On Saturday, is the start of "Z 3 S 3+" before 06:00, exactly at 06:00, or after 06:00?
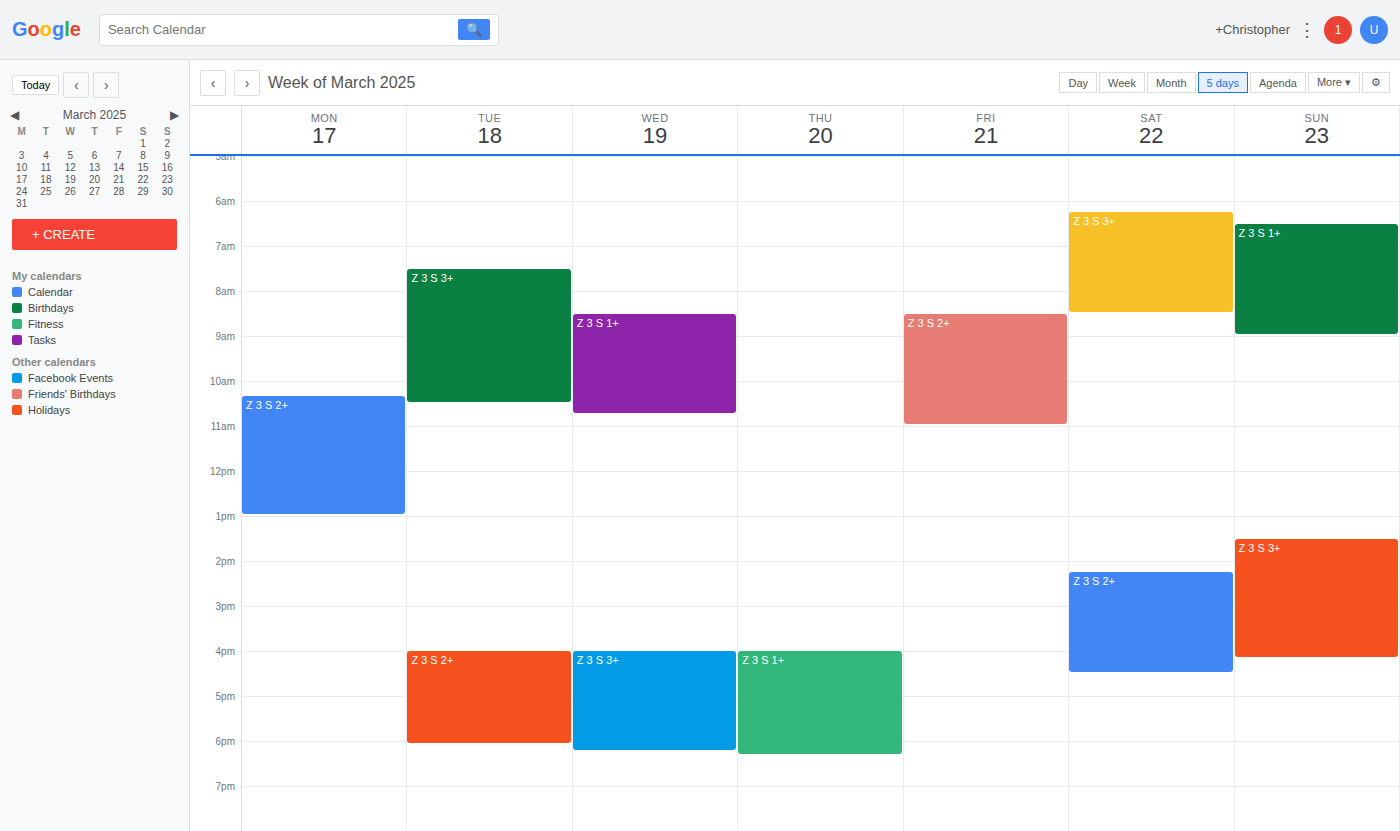
06:15 -- after 06:00, 15 minutes below the 06:00 line.